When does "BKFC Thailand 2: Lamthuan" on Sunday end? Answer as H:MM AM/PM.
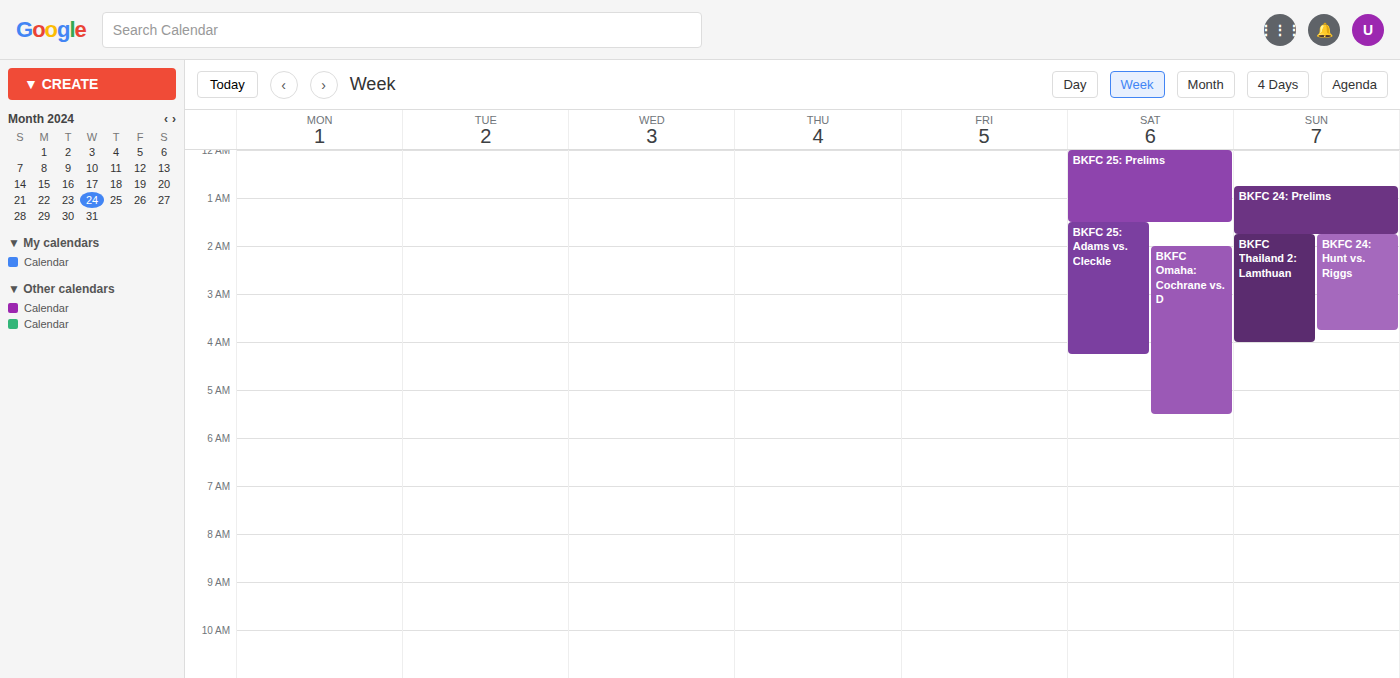
4:00 AM